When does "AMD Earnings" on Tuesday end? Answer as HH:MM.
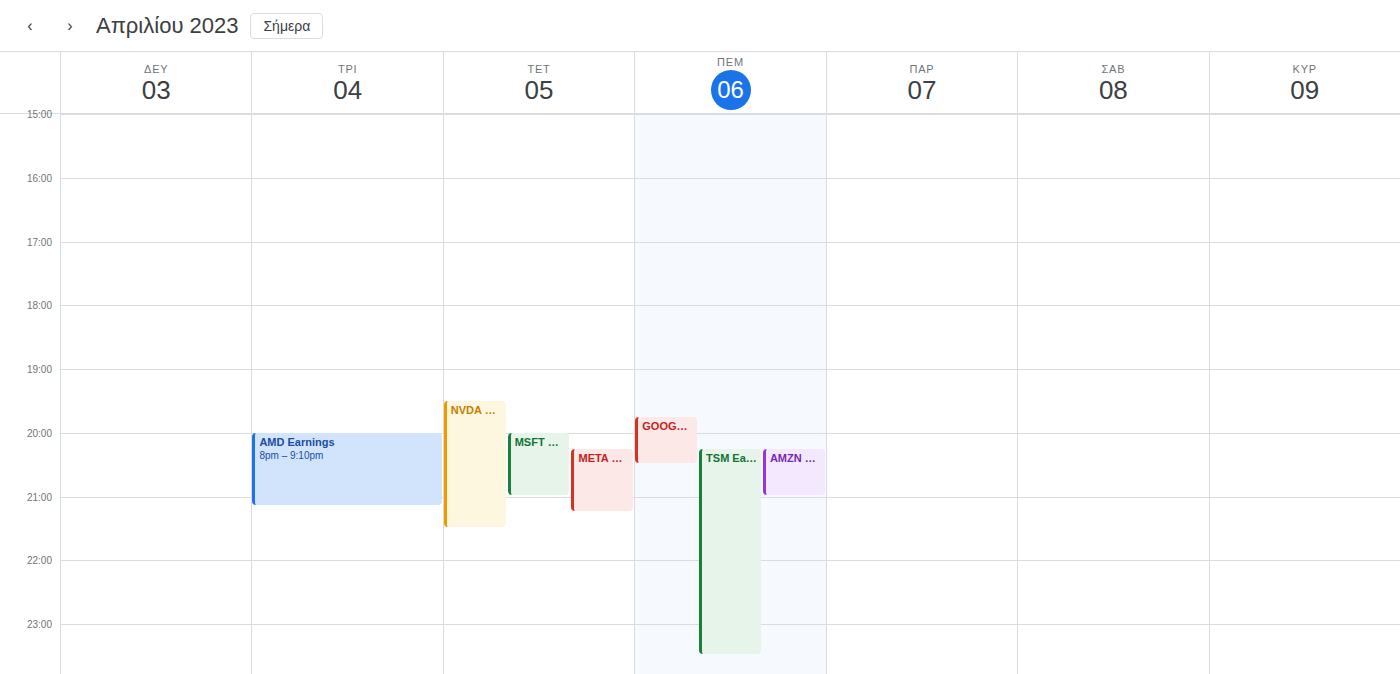
21:10